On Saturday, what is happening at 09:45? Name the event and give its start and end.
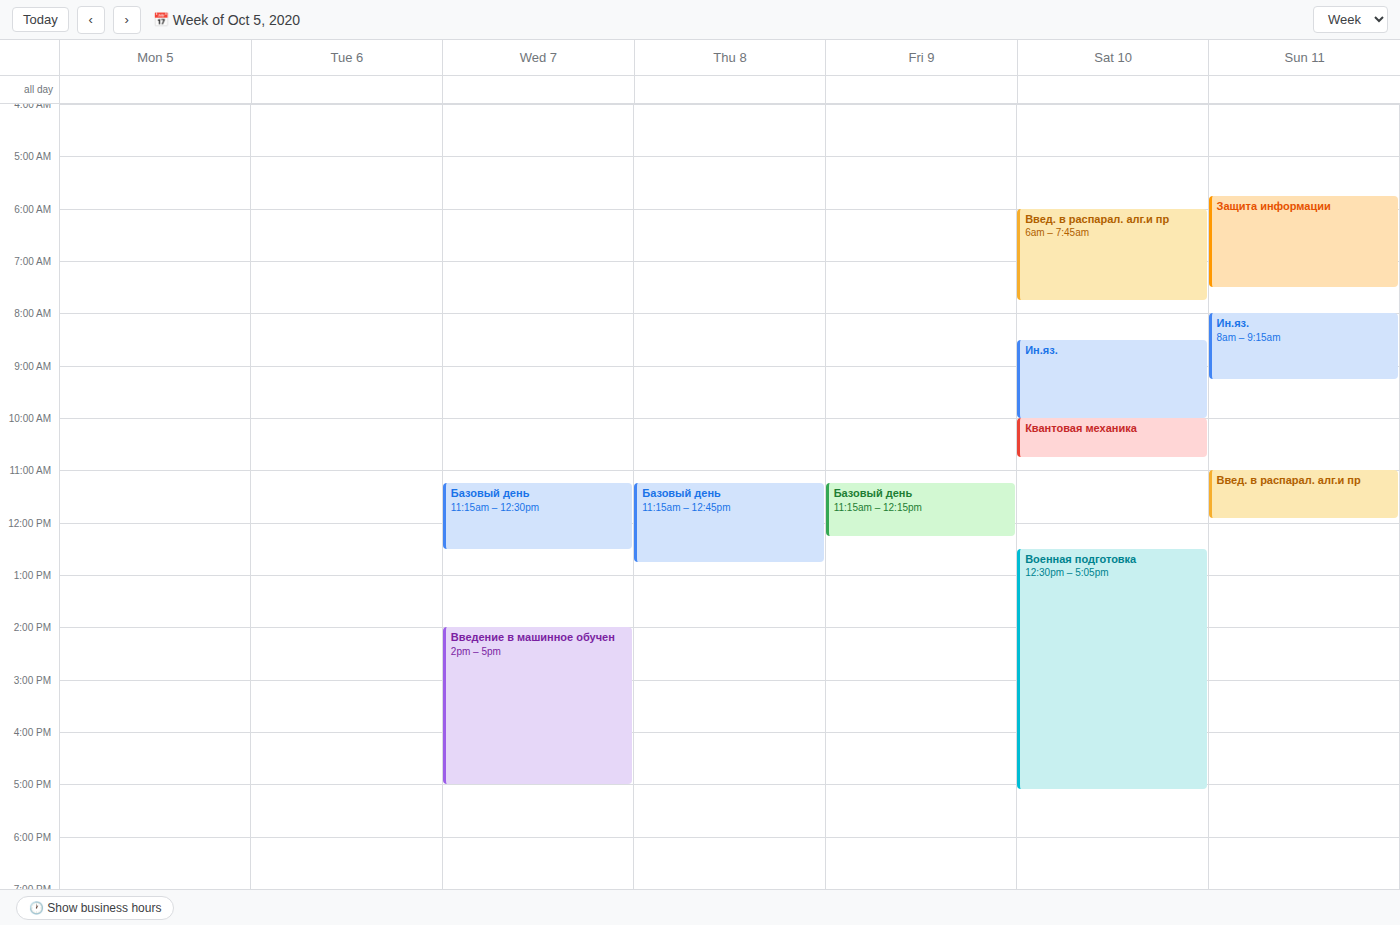
"Ин.яз.", 08:30 to 10:00